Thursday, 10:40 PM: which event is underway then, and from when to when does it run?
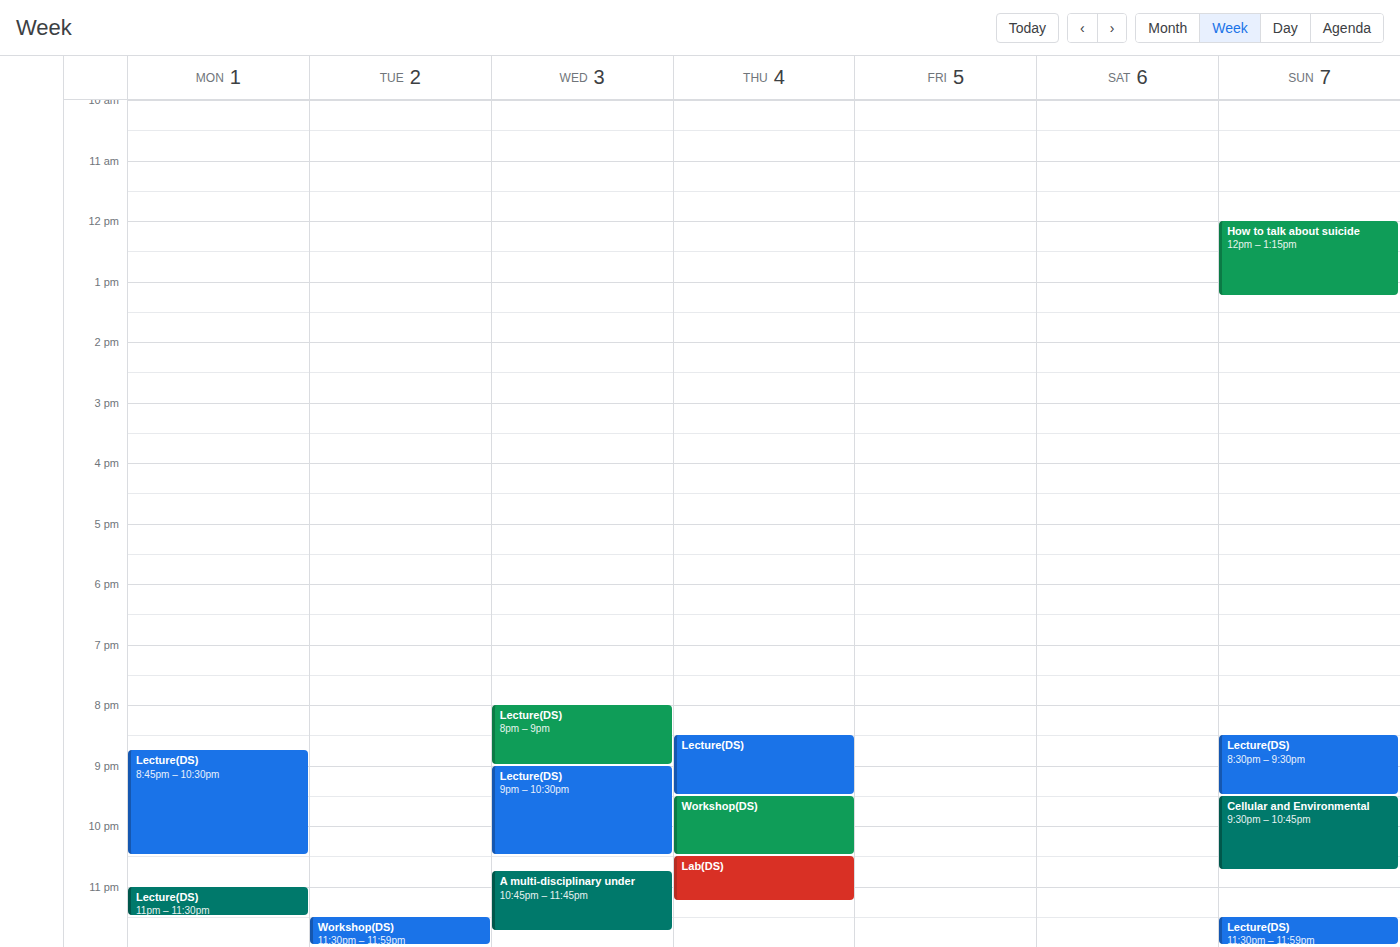
"Lab(DS)", 10:30 PM to 11:15 PM